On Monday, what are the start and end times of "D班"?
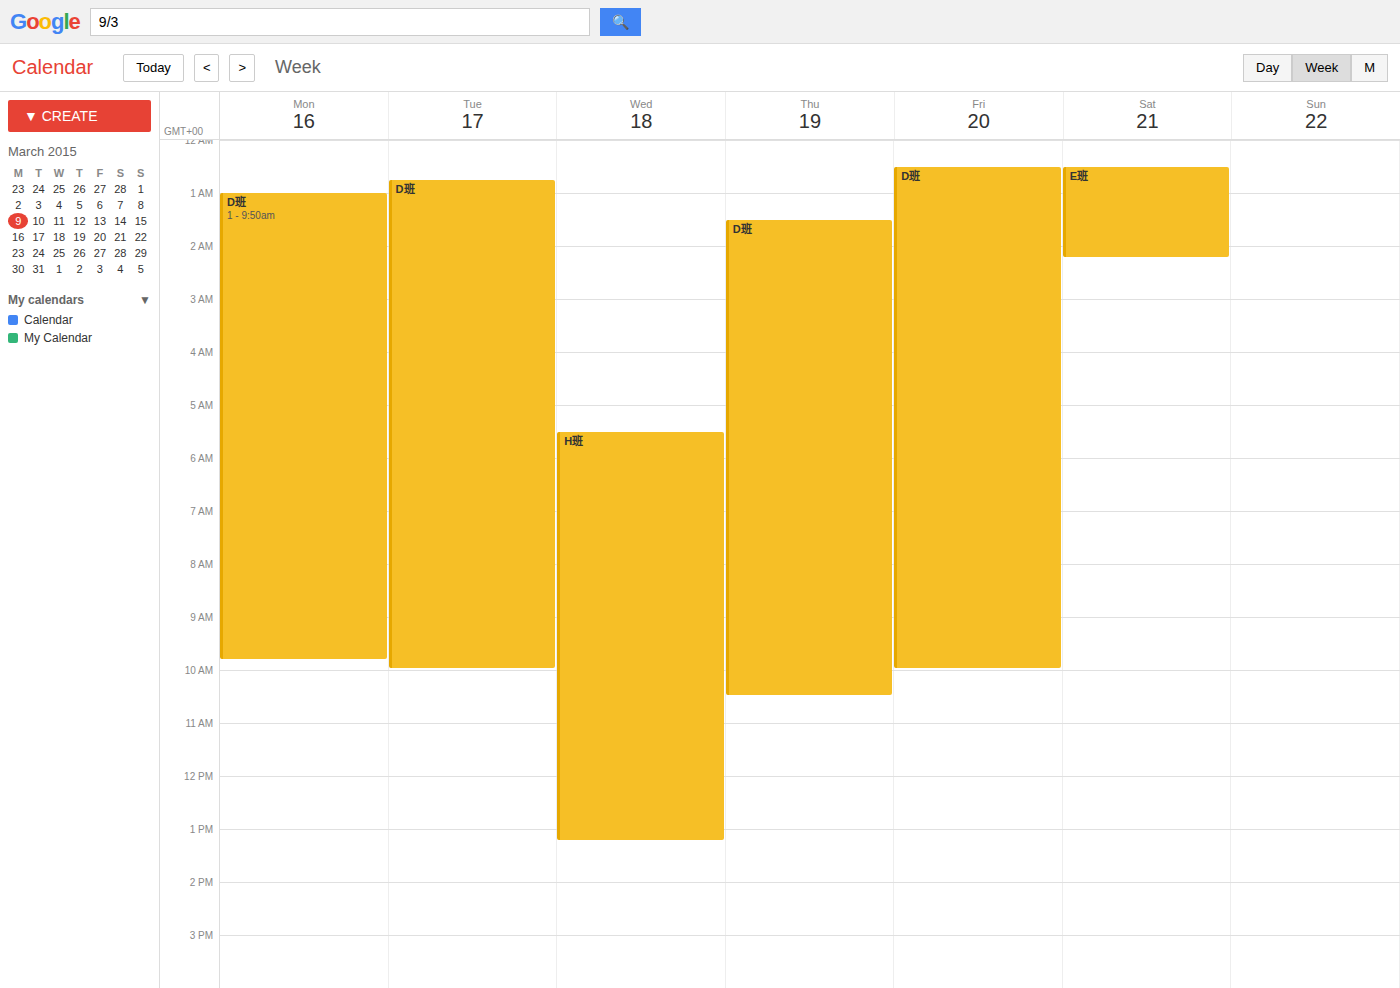
1:00 AM to 9:50 AM